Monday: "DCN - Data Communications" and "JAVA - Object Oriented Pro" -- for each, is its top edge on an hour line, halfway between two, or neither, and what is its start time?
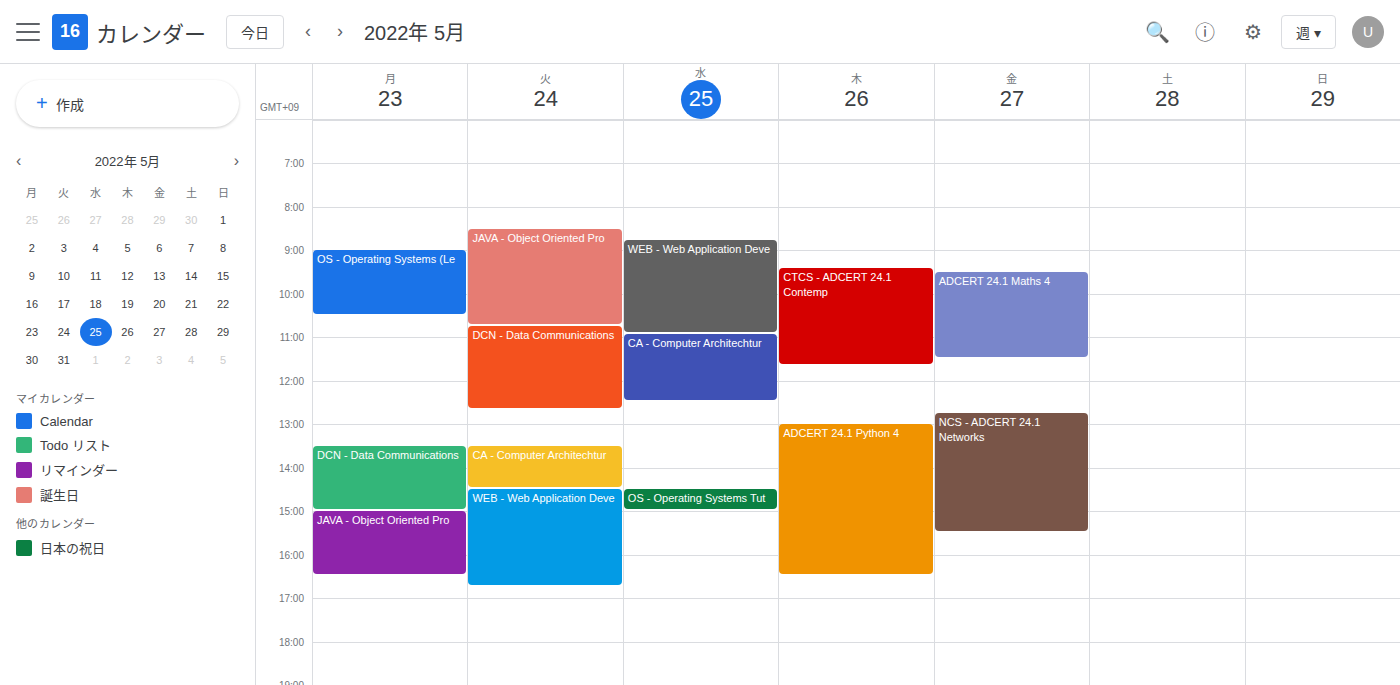
"DCN - Data Communications": 1:30 PM, halfway between the 1 PM and 2 PM lines. "JAVA - Object Oriented Pro": 3:00 PM, exactly on the 3 PM line.